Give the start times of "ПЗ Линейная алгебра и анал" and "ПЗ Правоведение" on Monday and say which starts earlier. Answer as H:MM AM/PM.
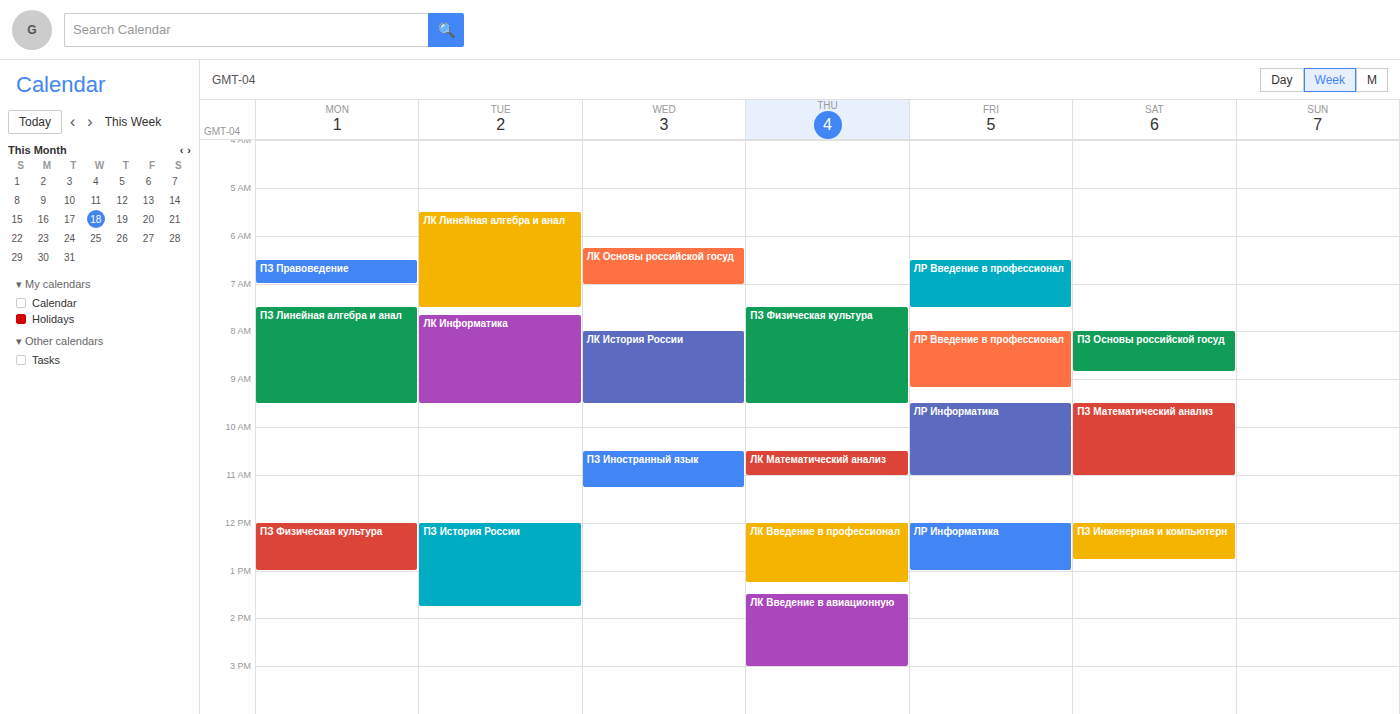
"ПЗ Правоведение" 6:30 AM; "ПЗ Линейная алгебра и анал" 7:30 AM.